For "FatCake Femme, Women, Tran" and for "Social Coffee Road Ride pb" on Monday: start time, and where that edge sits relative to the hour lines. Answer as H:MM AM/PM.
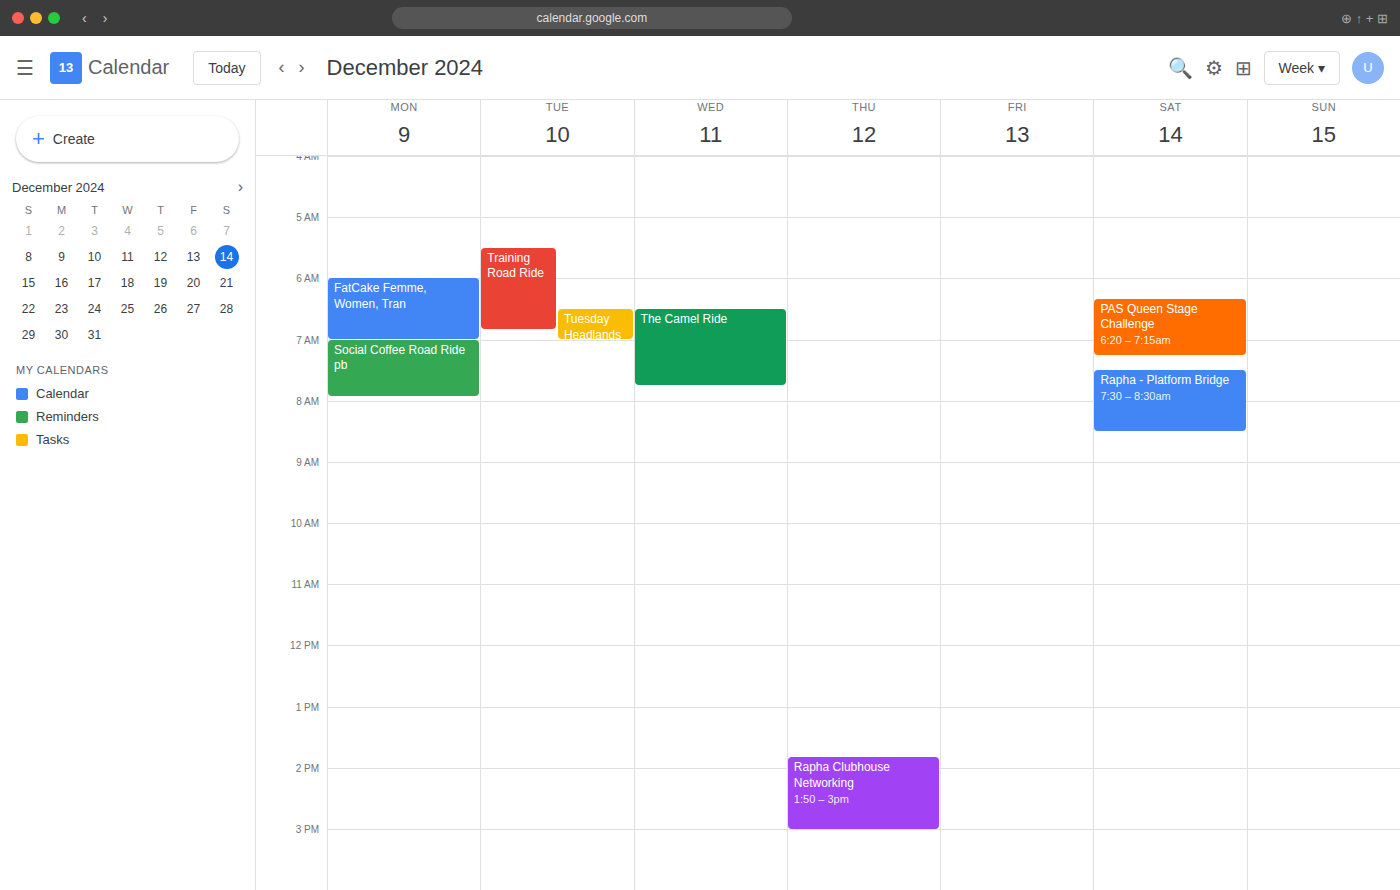
"FatCake Femme, Women, Tran": 6:00 AM, exactly on the 6 AM line. "Social Coffee Road Ride pb": 7:00 AM, exactly on the 7 AM line.